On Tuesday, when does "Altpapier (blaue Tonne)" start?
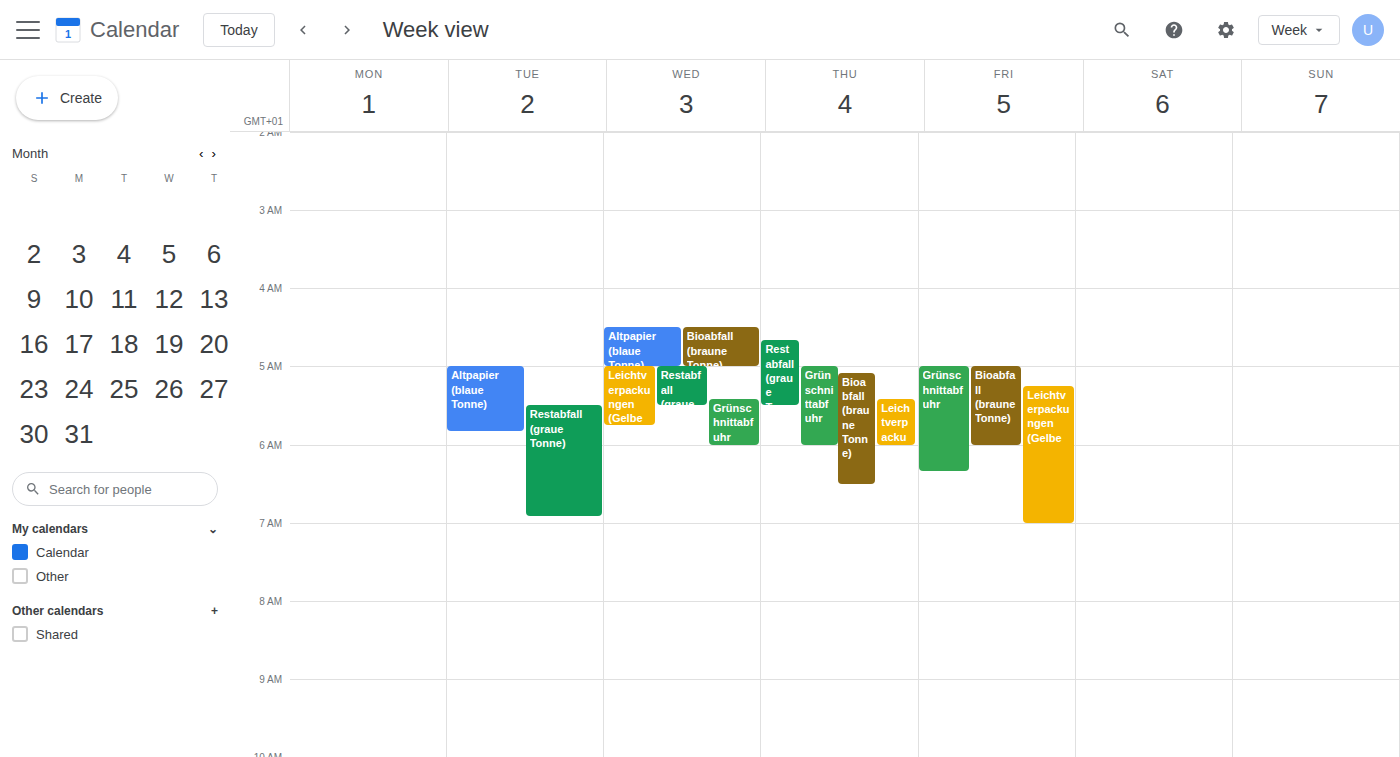
5:00 AM